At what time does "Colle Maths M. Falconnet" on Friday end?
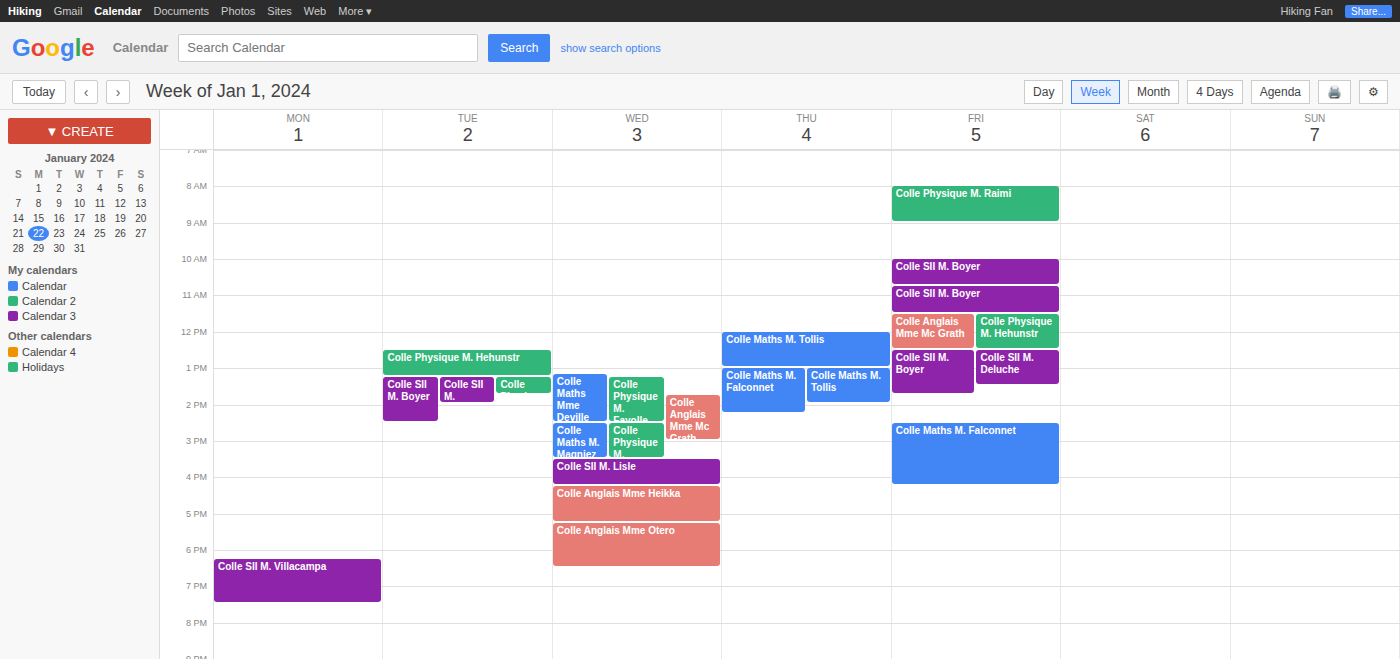
4:15 PM